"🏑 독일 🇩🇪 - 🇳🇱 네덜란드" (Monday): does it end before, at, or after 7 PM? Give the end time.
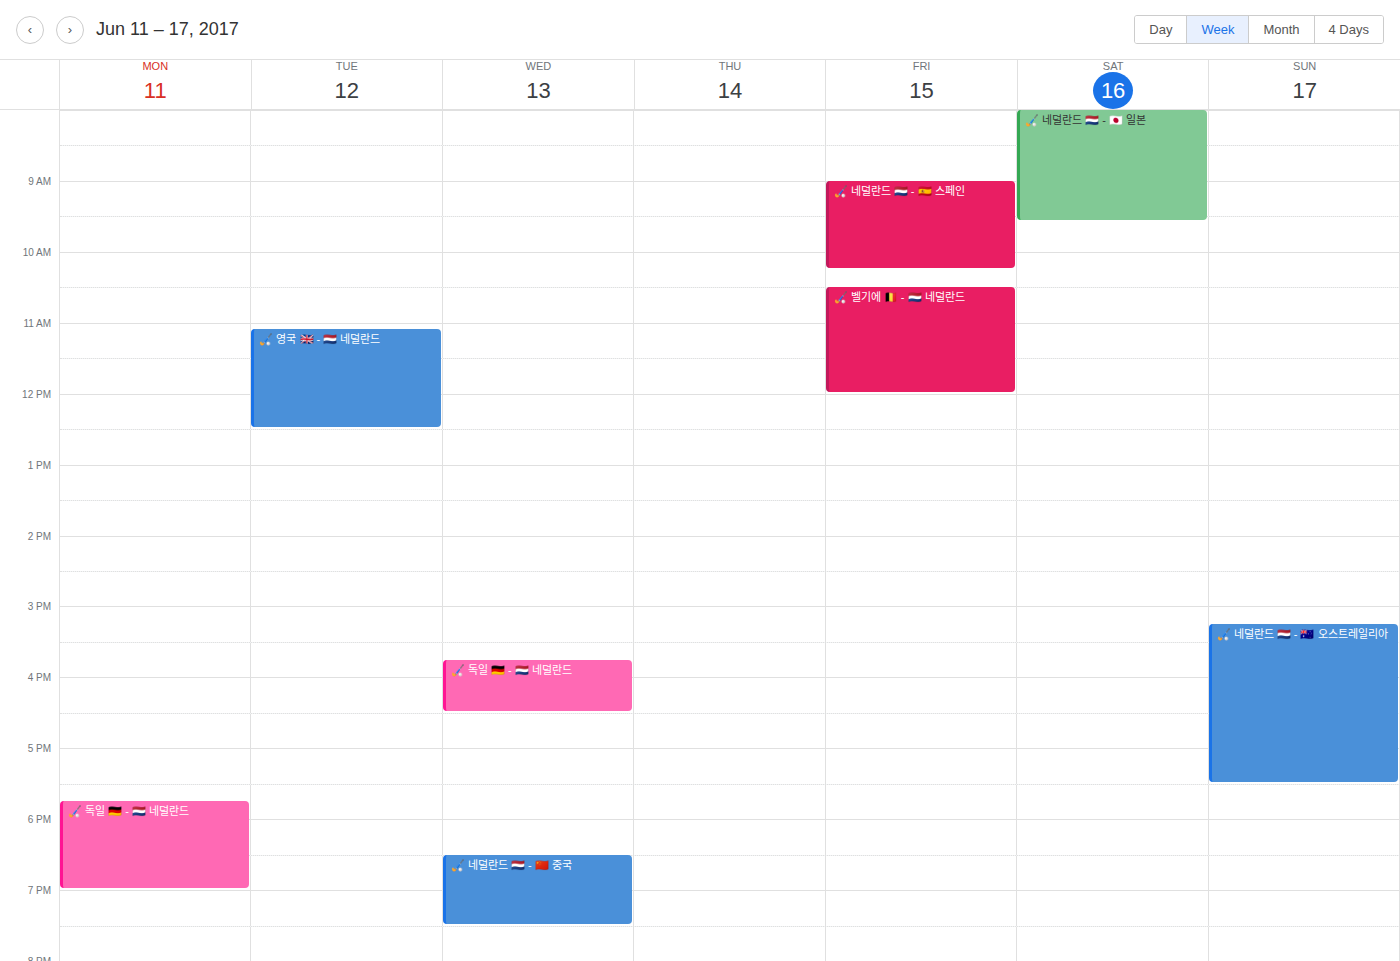
7:00 PM -- exactly at 7 PM, on the 7 PM line.